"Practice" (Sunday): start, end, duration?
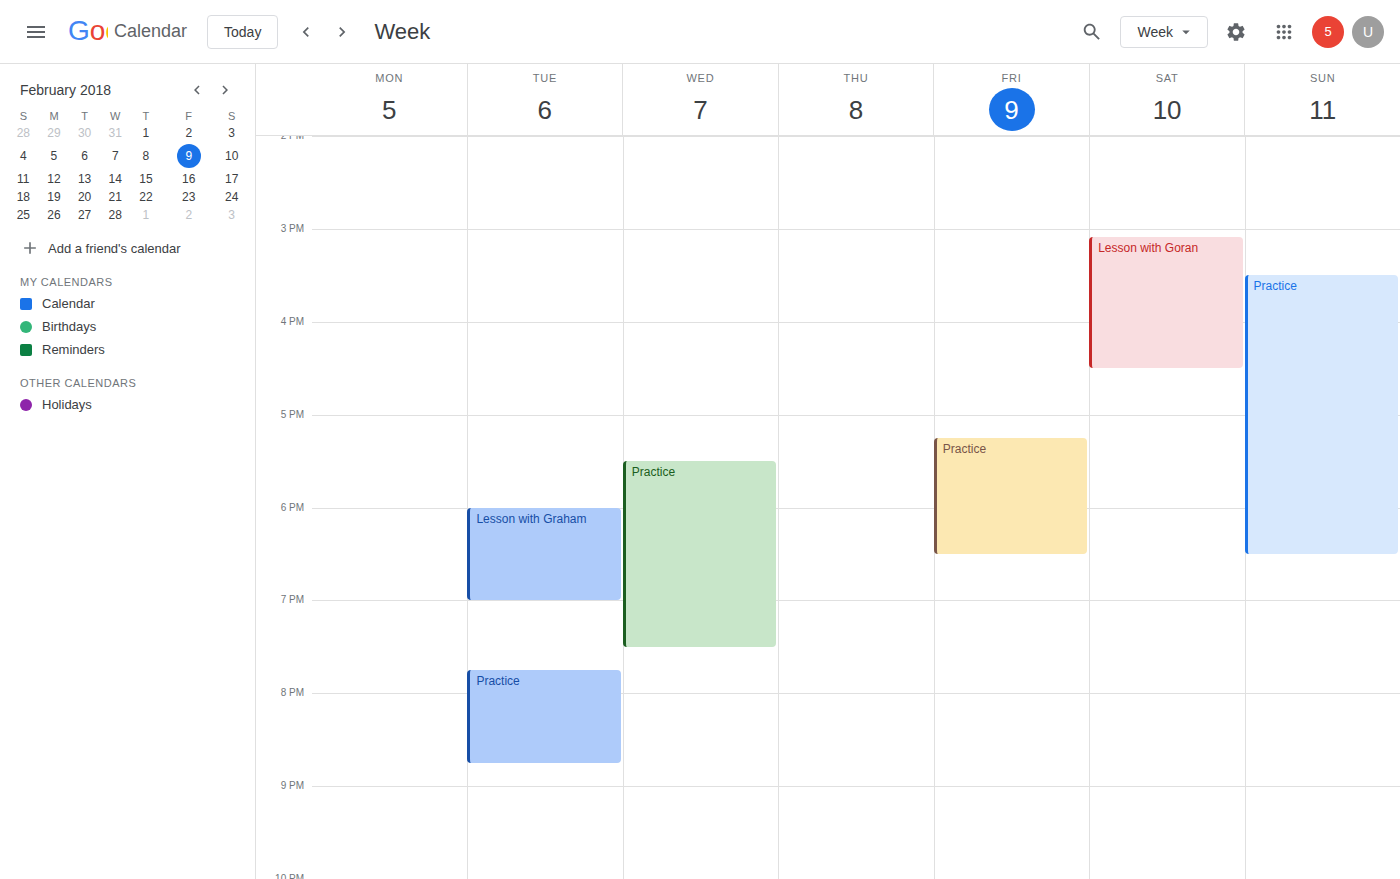
3:30 PM to 6:30 PM, 3 hours